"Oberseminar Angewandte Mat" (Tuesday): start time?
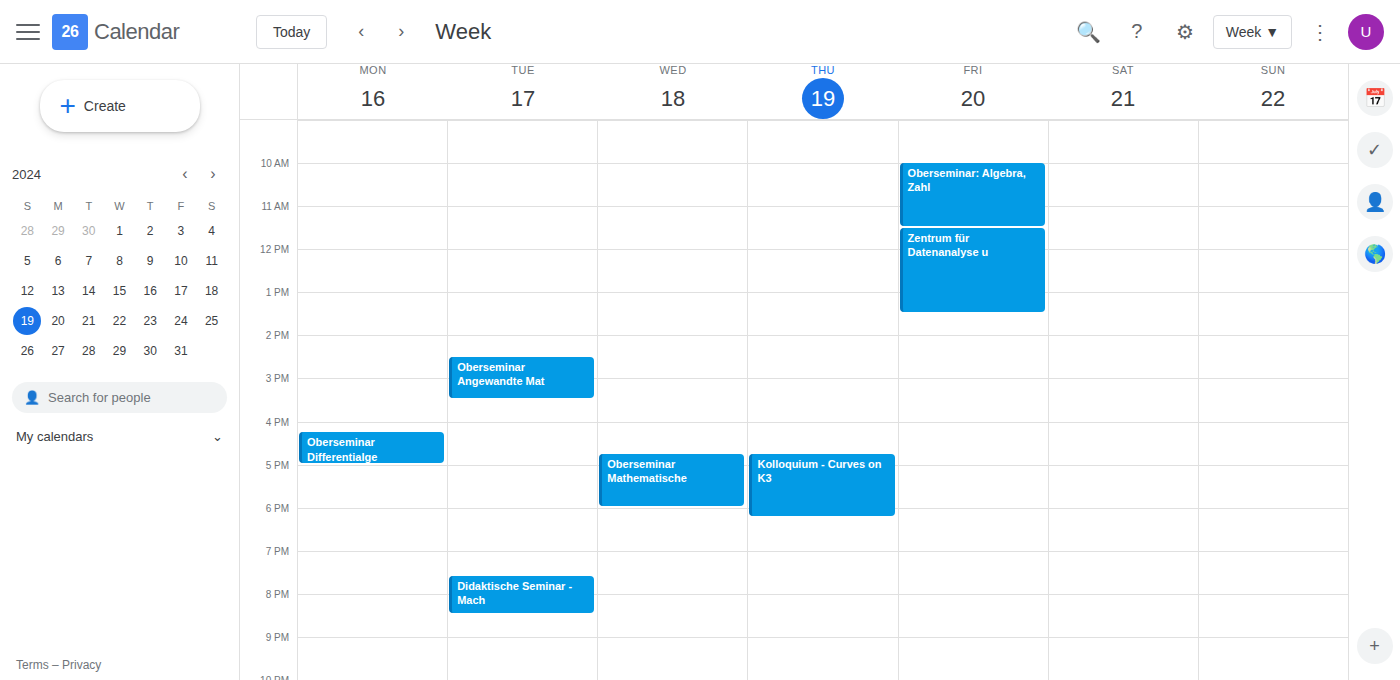
2:30 PM